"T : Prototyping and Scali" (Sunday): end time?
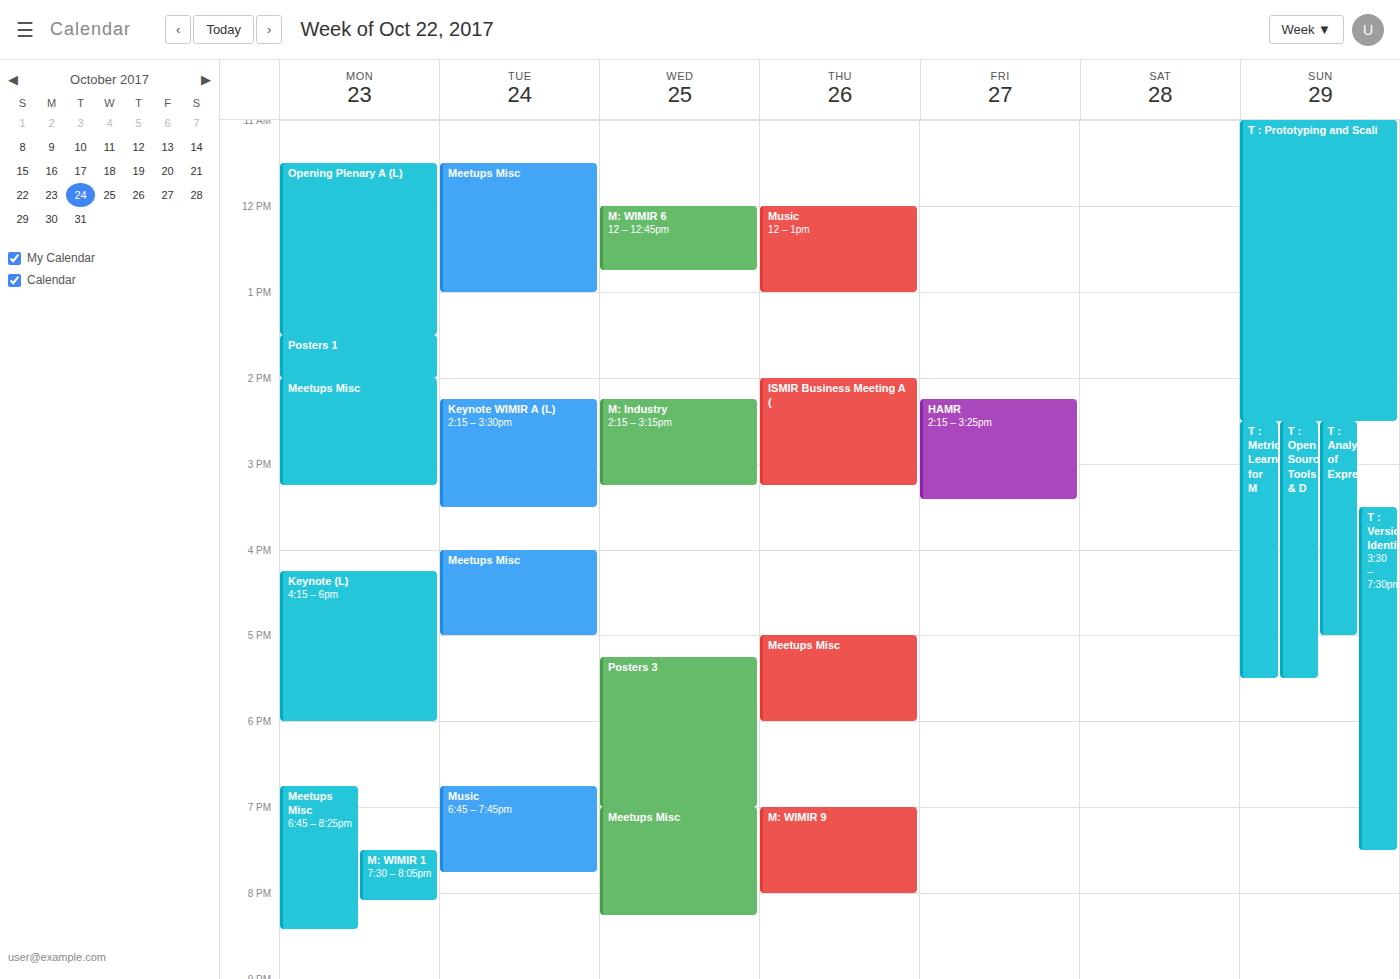
2:30 PM